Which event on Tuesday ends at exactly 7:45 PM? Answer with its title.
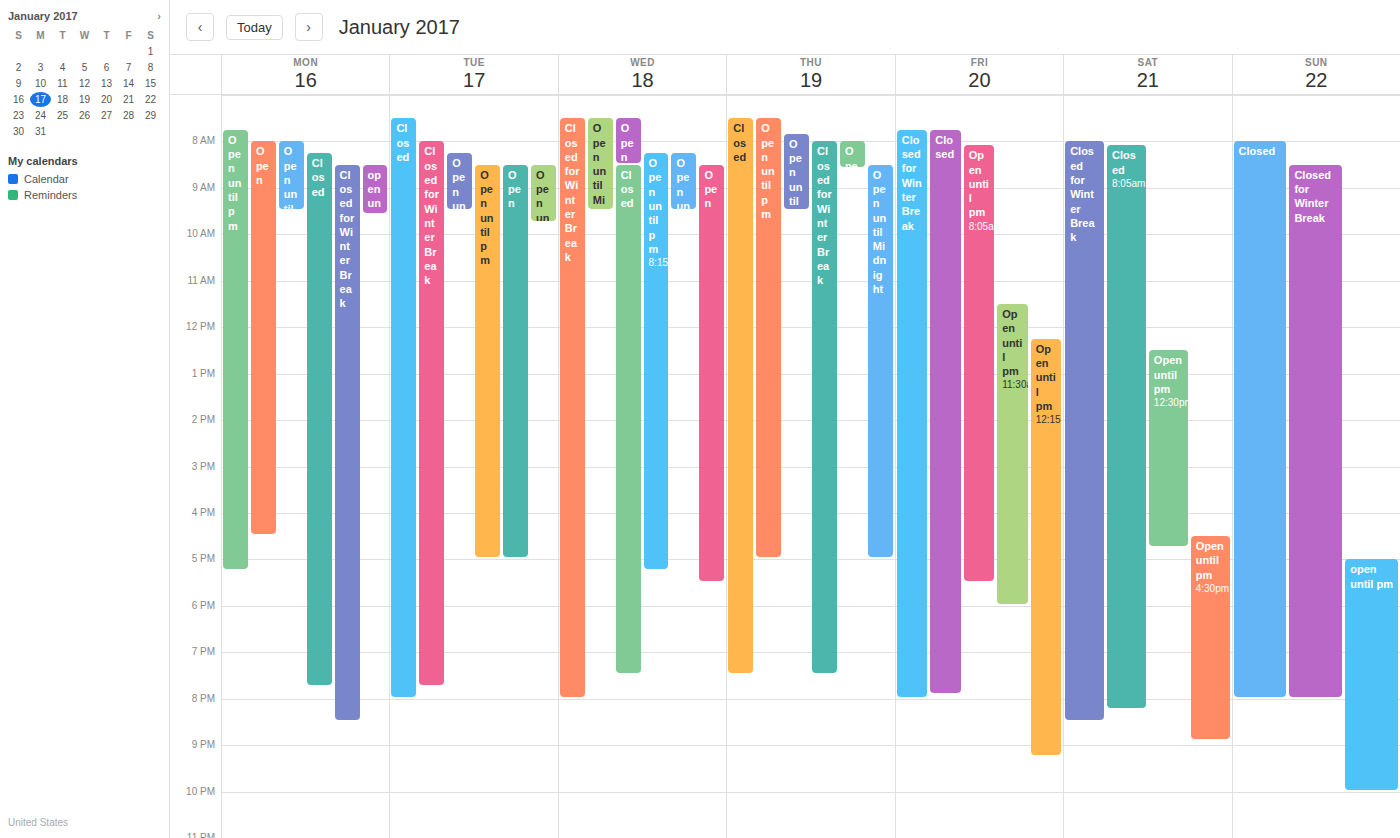
"Closed for Winter Break"